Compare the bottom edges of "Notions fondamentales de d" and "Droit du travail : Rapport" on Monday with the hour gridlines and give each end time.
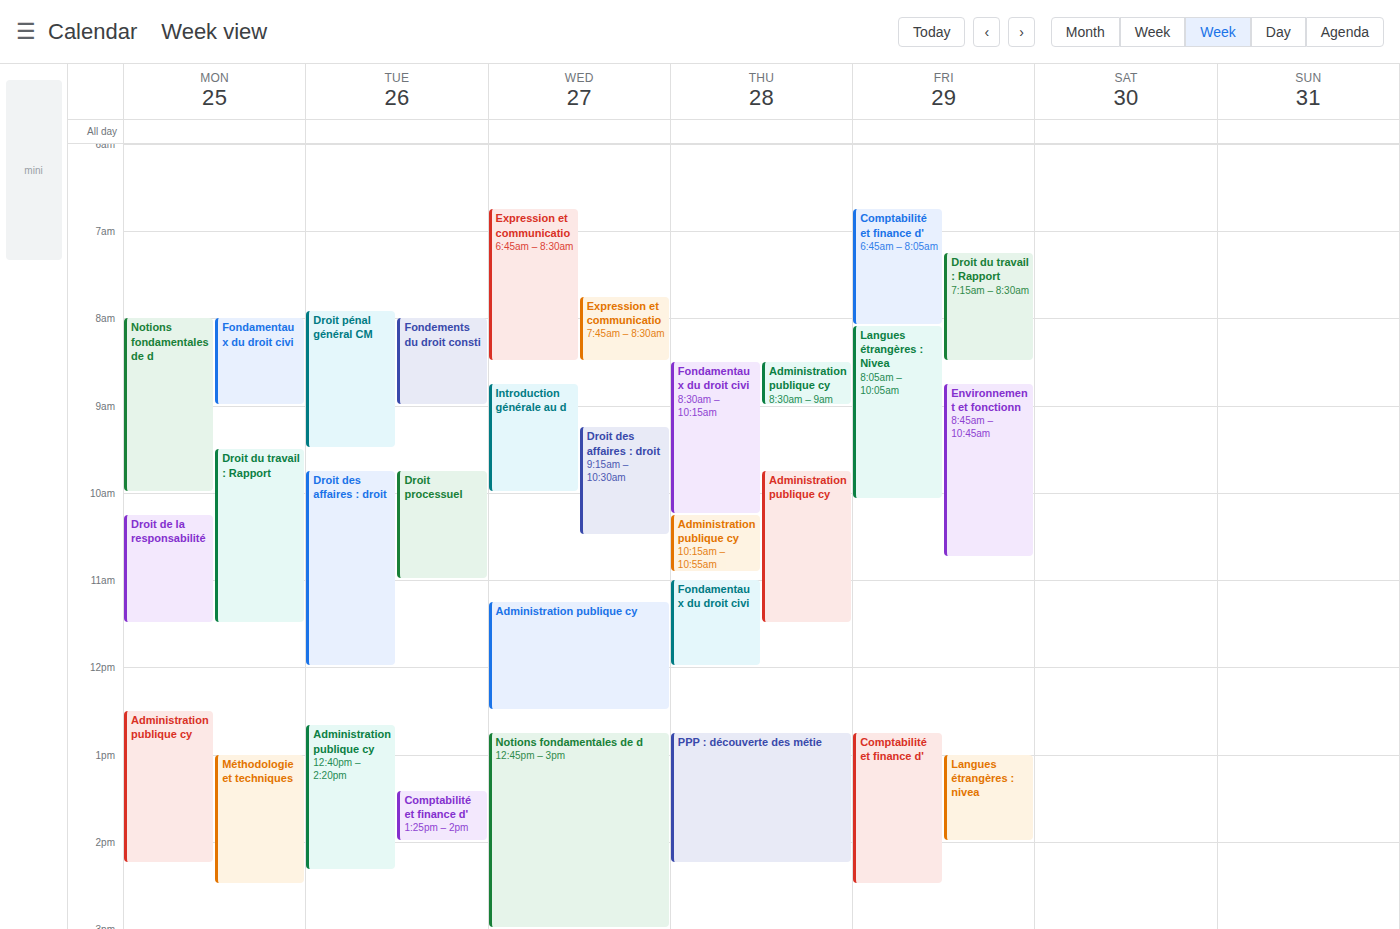
"Notions fondamentales de d": 10:00 AM, exactly on the 10 AM line. "Droit du travail : Rapport": 11:30 AM, halfway between the 11 AM and 12 PM lines.